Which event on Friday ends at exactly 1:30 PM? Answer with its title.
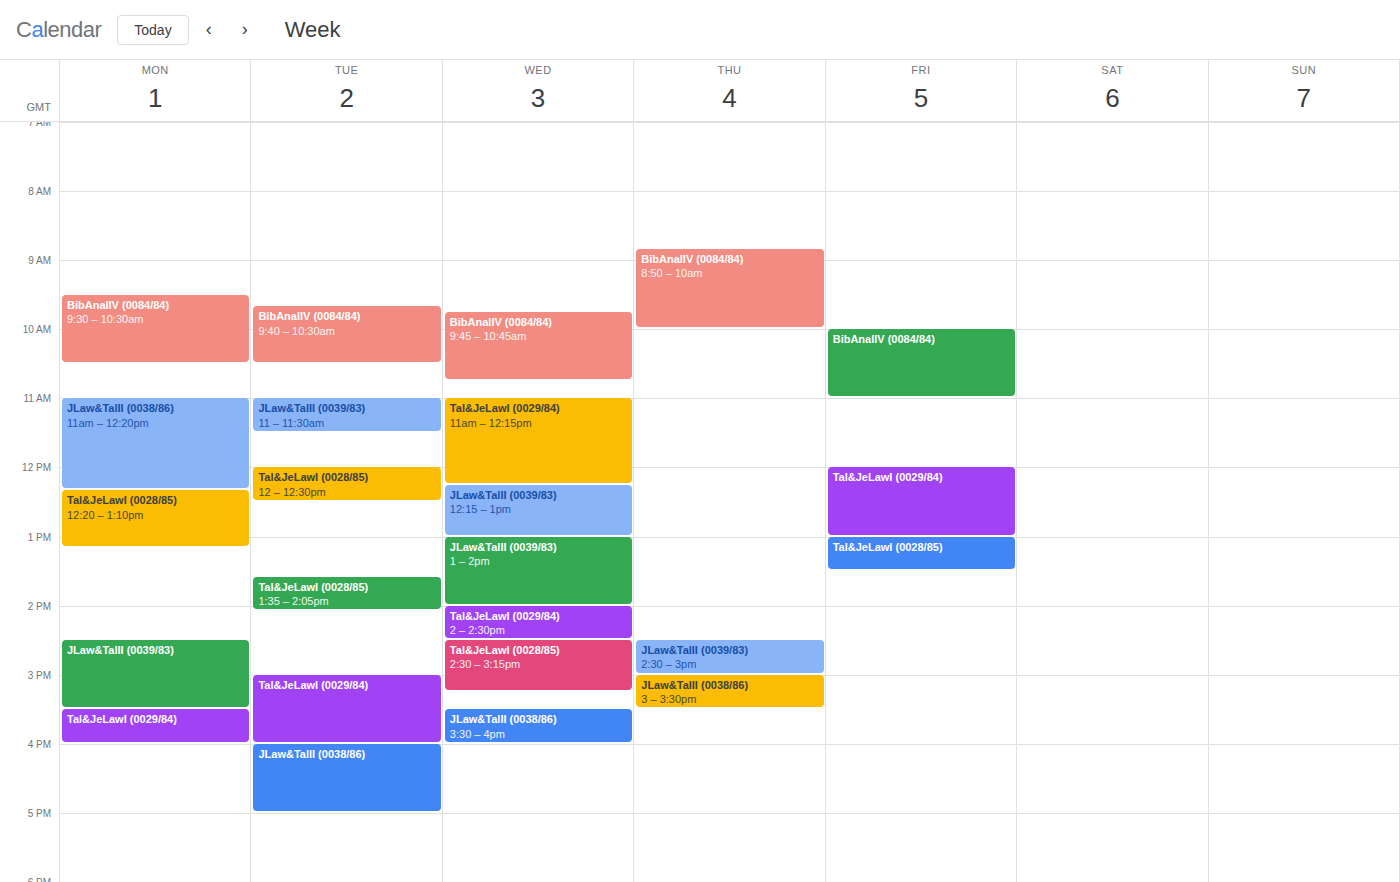
"Tal&JeLawI (0028/85)"